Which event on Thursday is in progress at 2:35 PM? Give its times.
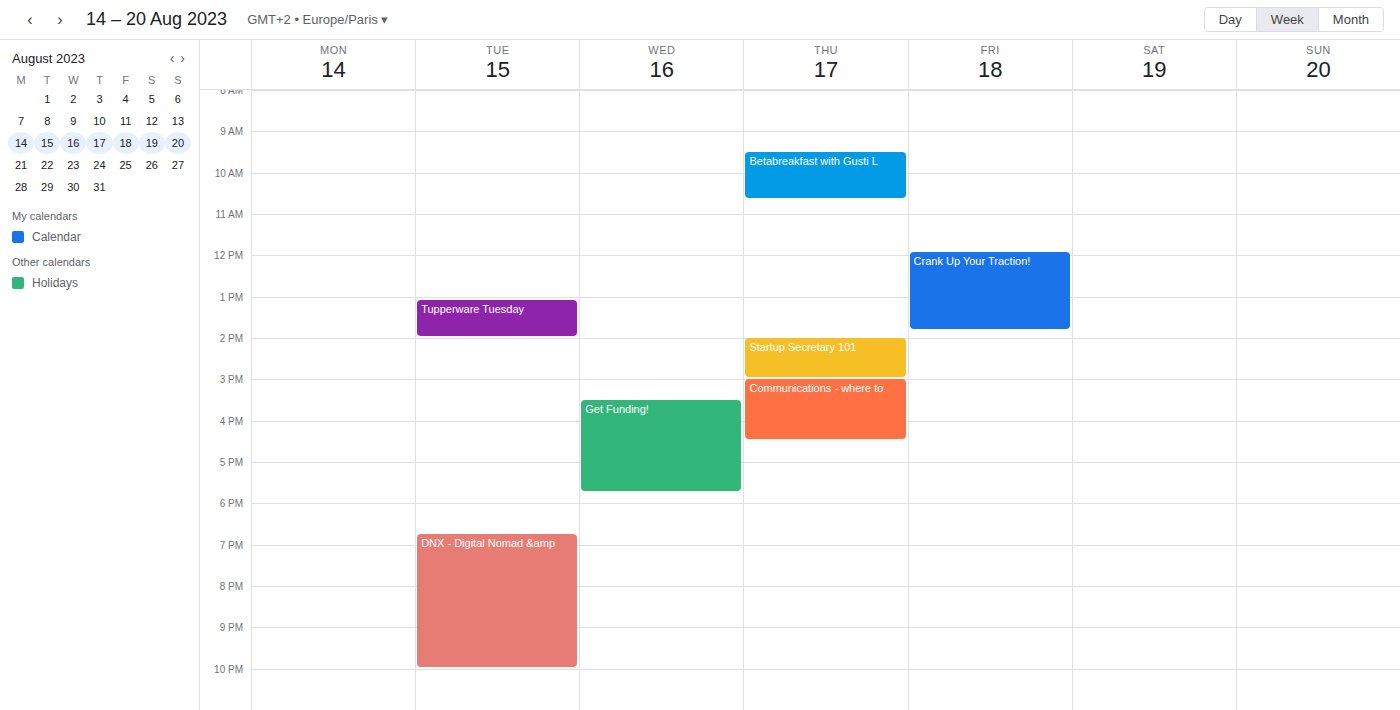
"Startup Secretary 101", 2:00 PM to 3:00 PM